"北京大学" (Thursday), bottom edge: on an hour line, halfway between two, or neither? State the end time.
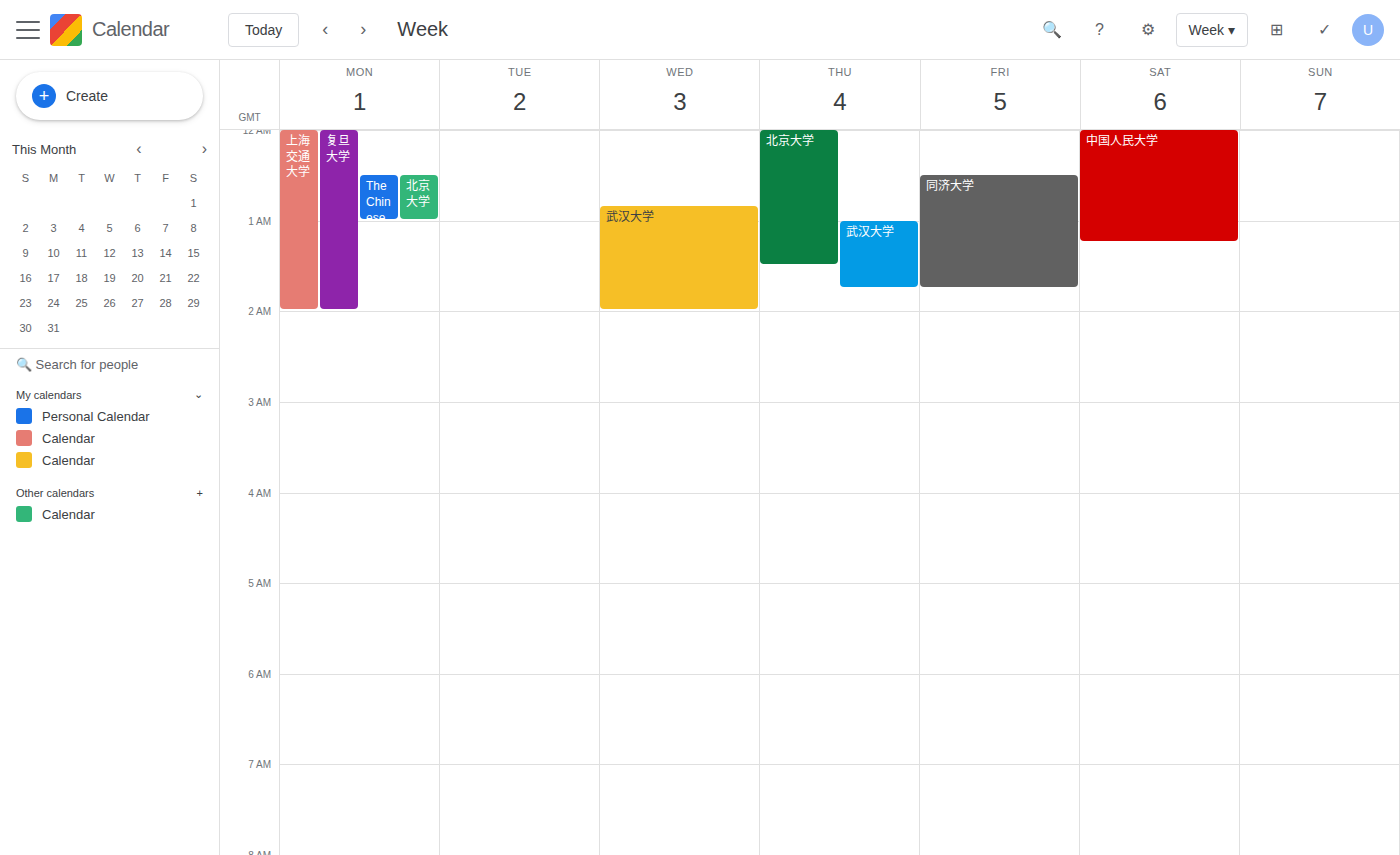
1:30 AM -- halfway between the 1 AM and 2 AM lines.